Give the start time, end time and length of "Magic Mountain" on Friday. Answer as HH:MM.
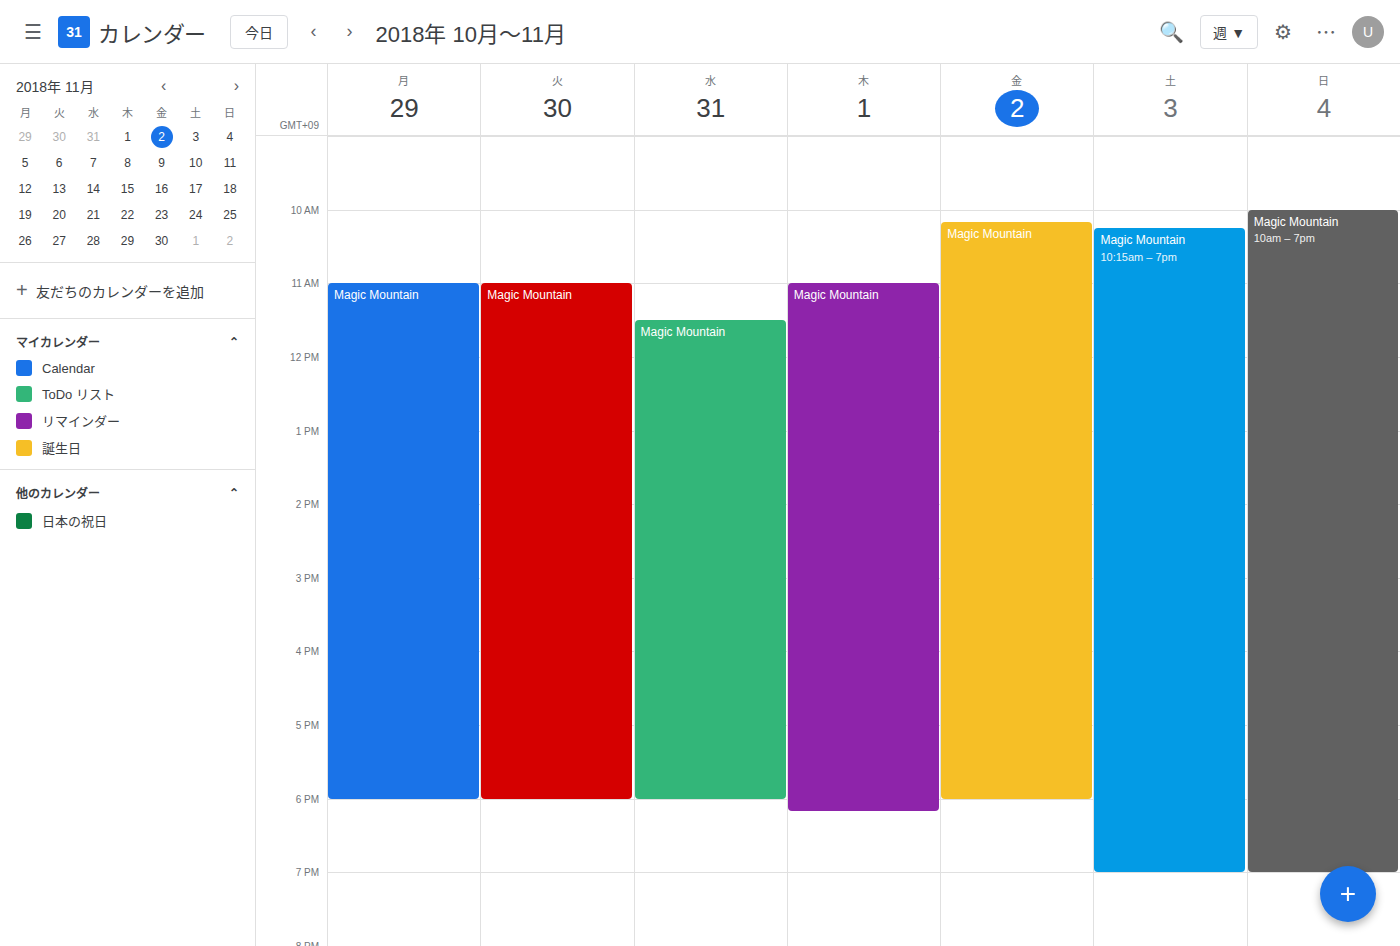
10:10 to 18:00, 7 hours 50 minutes